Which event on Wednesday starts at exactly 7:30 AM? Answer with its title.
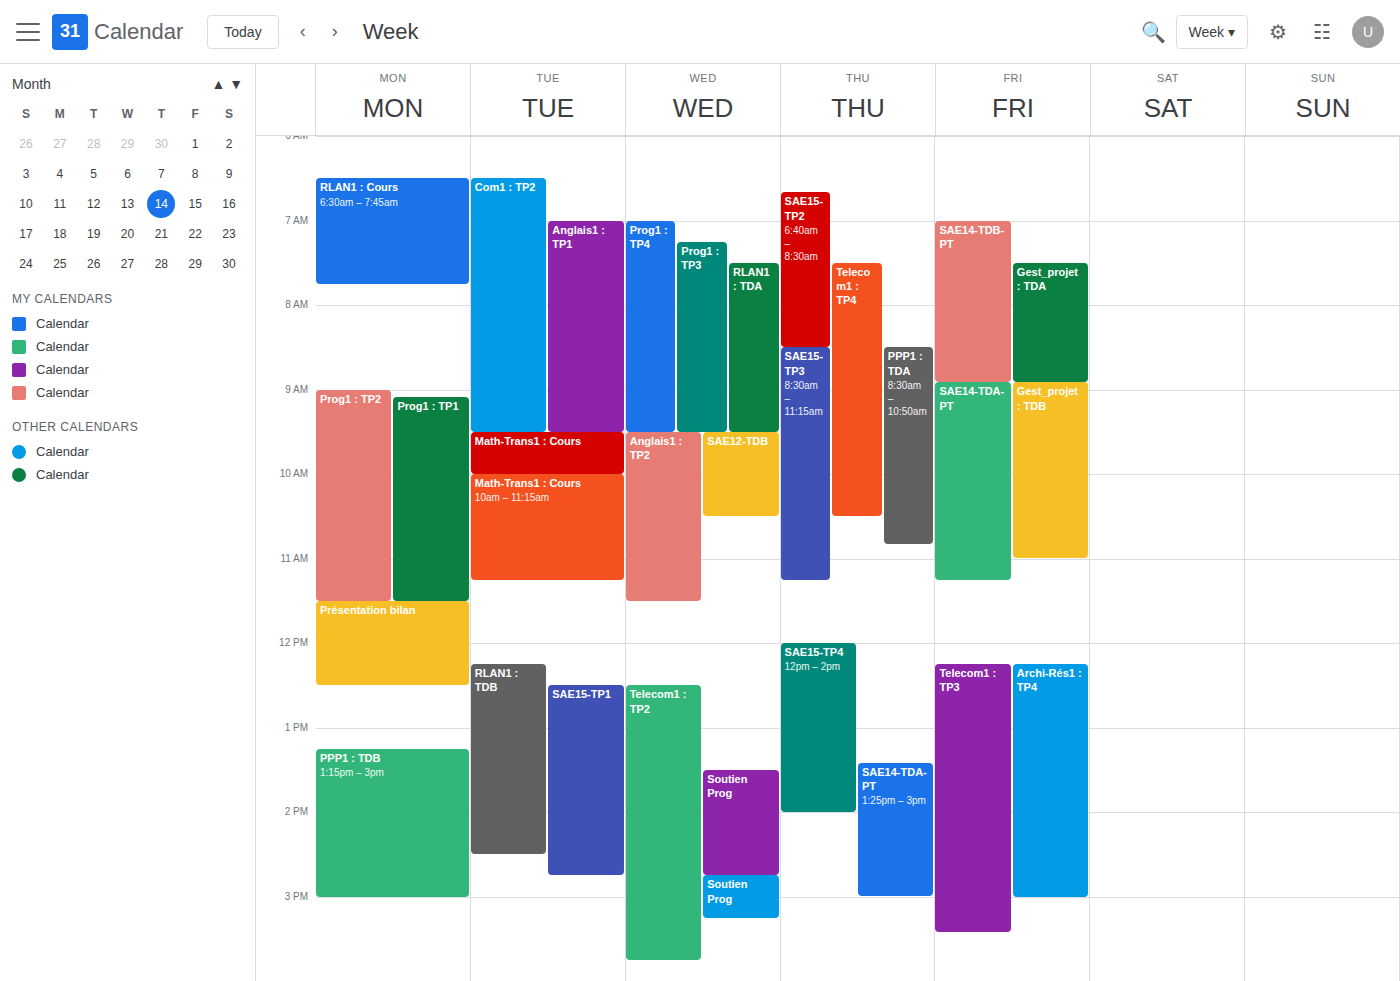
"RLAN1 : TDA"